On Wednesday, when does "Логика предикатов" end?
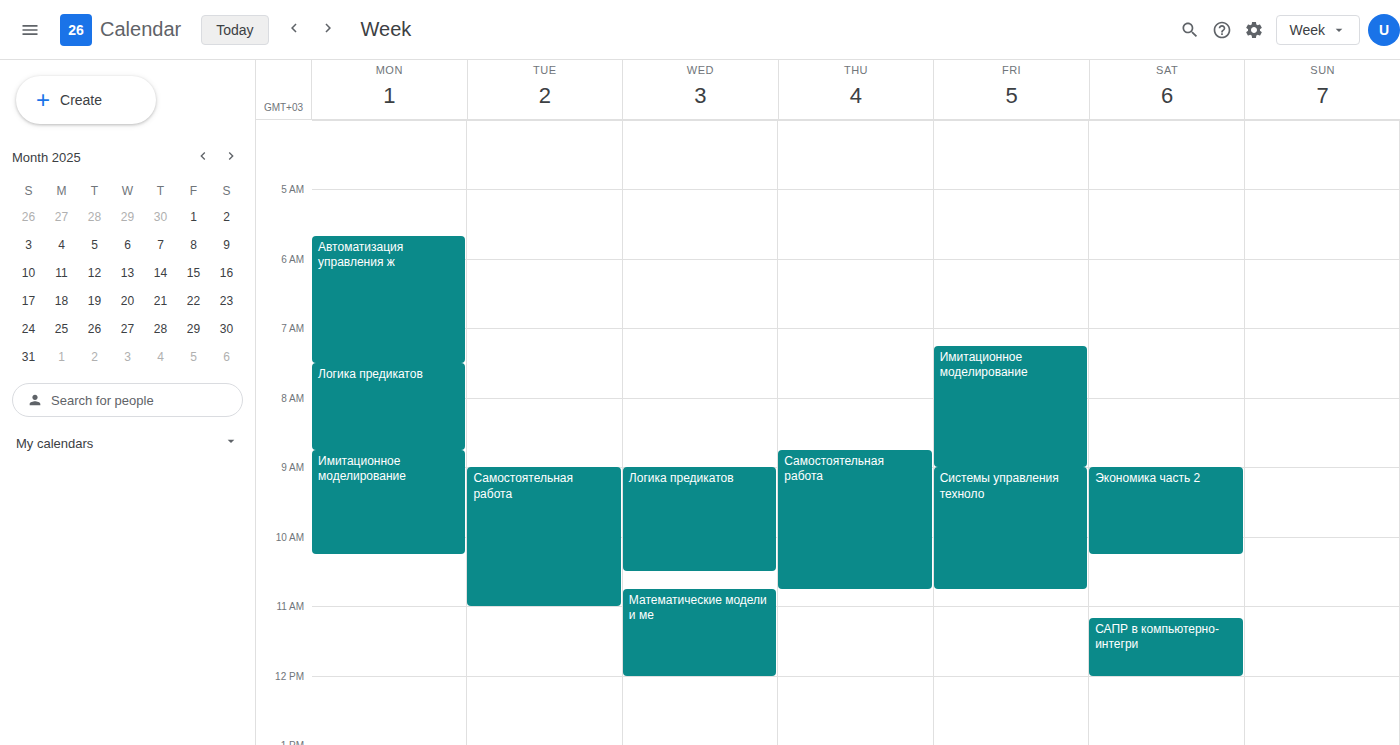
10:30